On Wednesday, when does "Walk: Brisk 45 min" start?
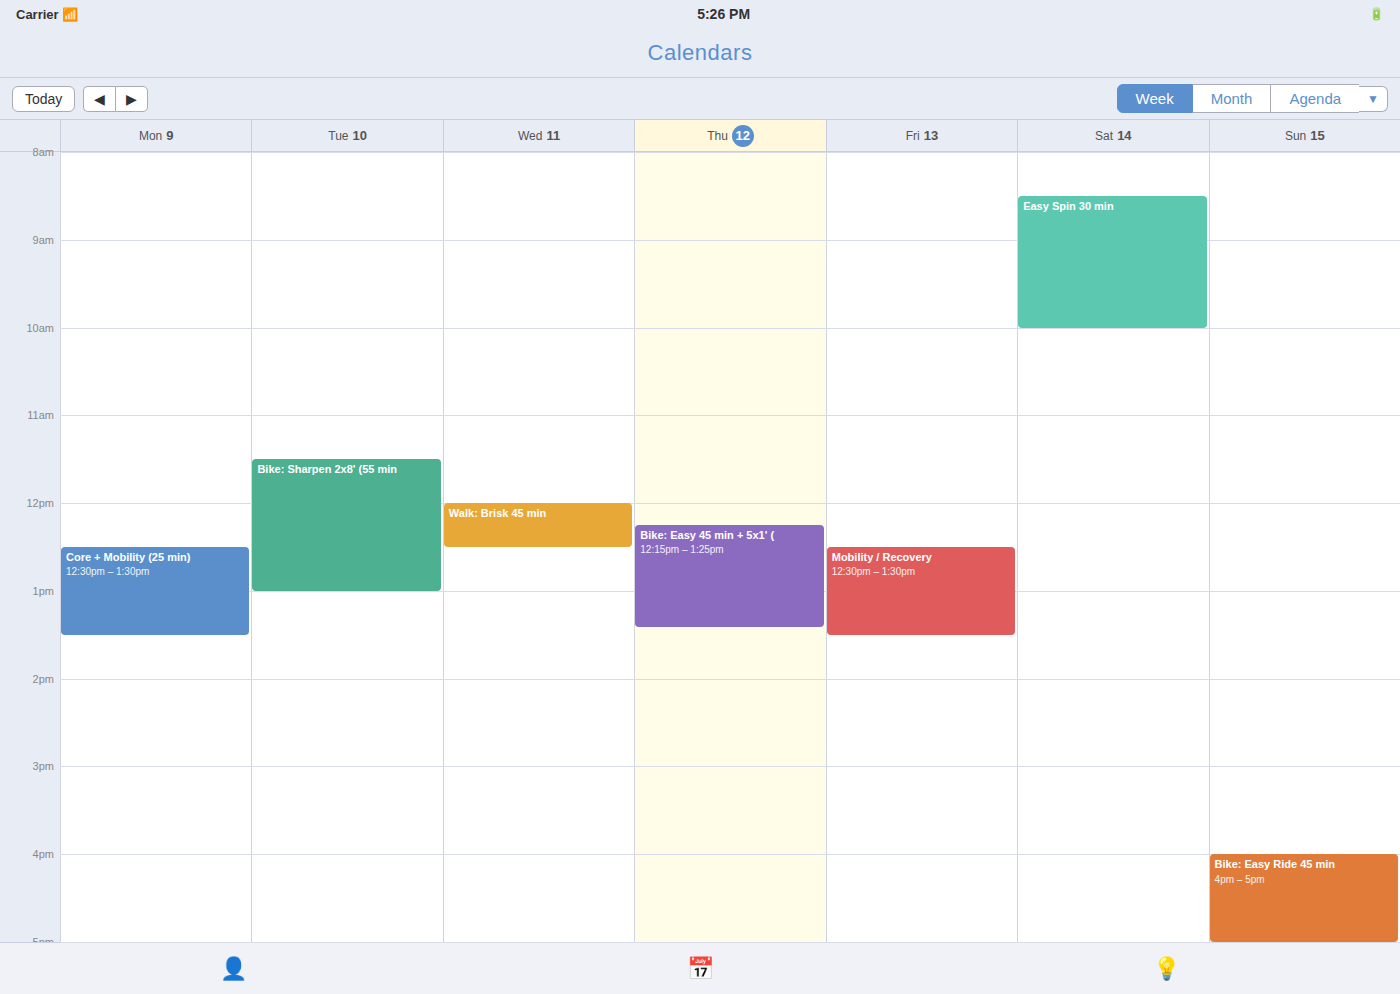
12:00 PM